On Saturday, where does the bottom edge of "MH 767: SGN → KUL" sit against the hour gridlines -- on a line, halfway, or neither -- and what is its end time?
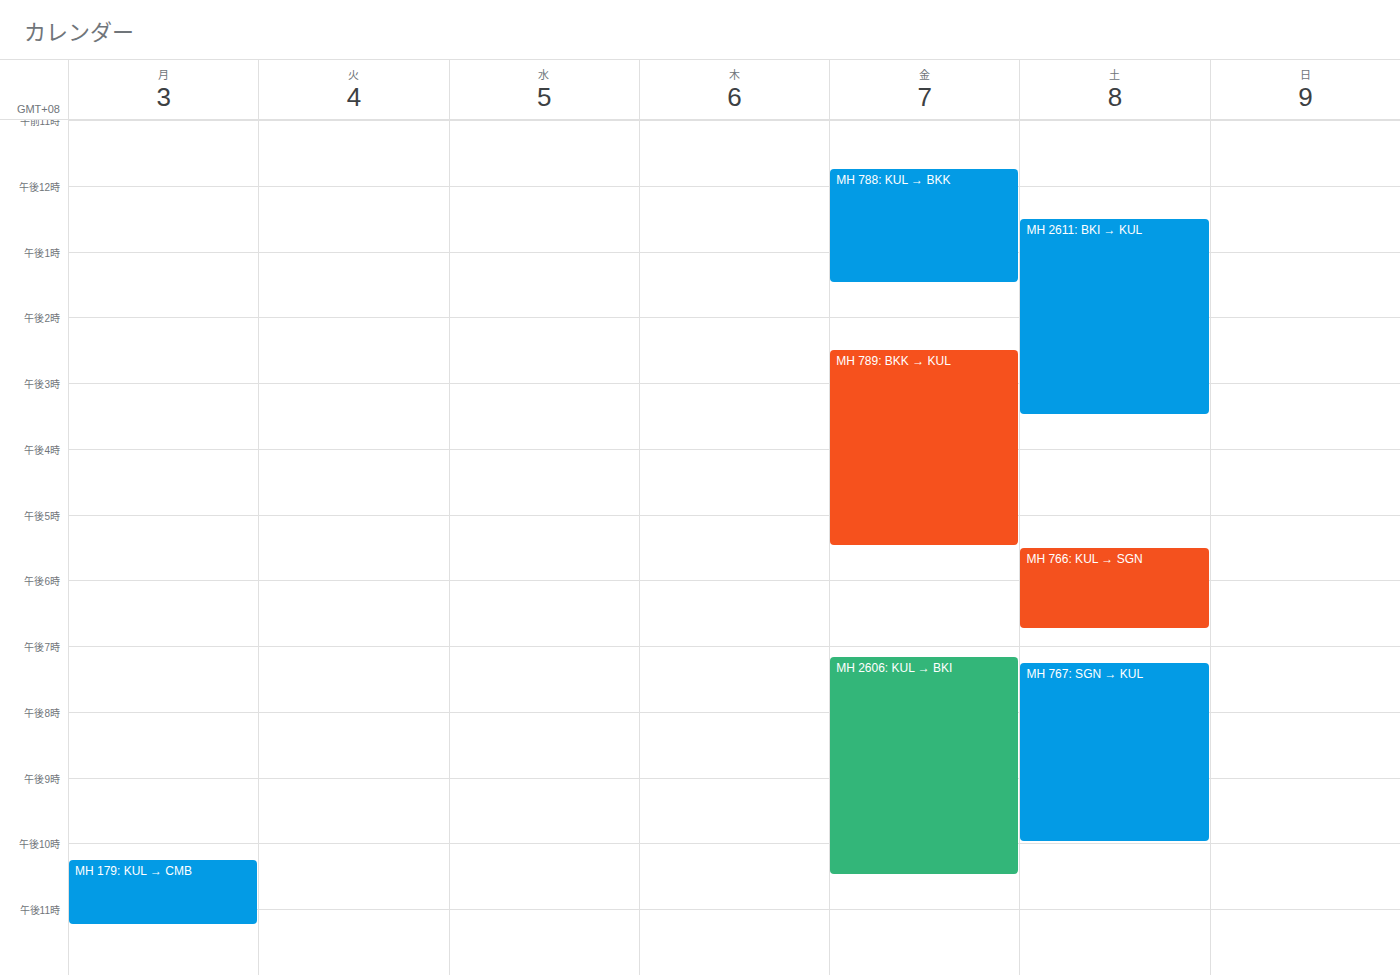
10:00 PM -- exactly on the 10 PM line.